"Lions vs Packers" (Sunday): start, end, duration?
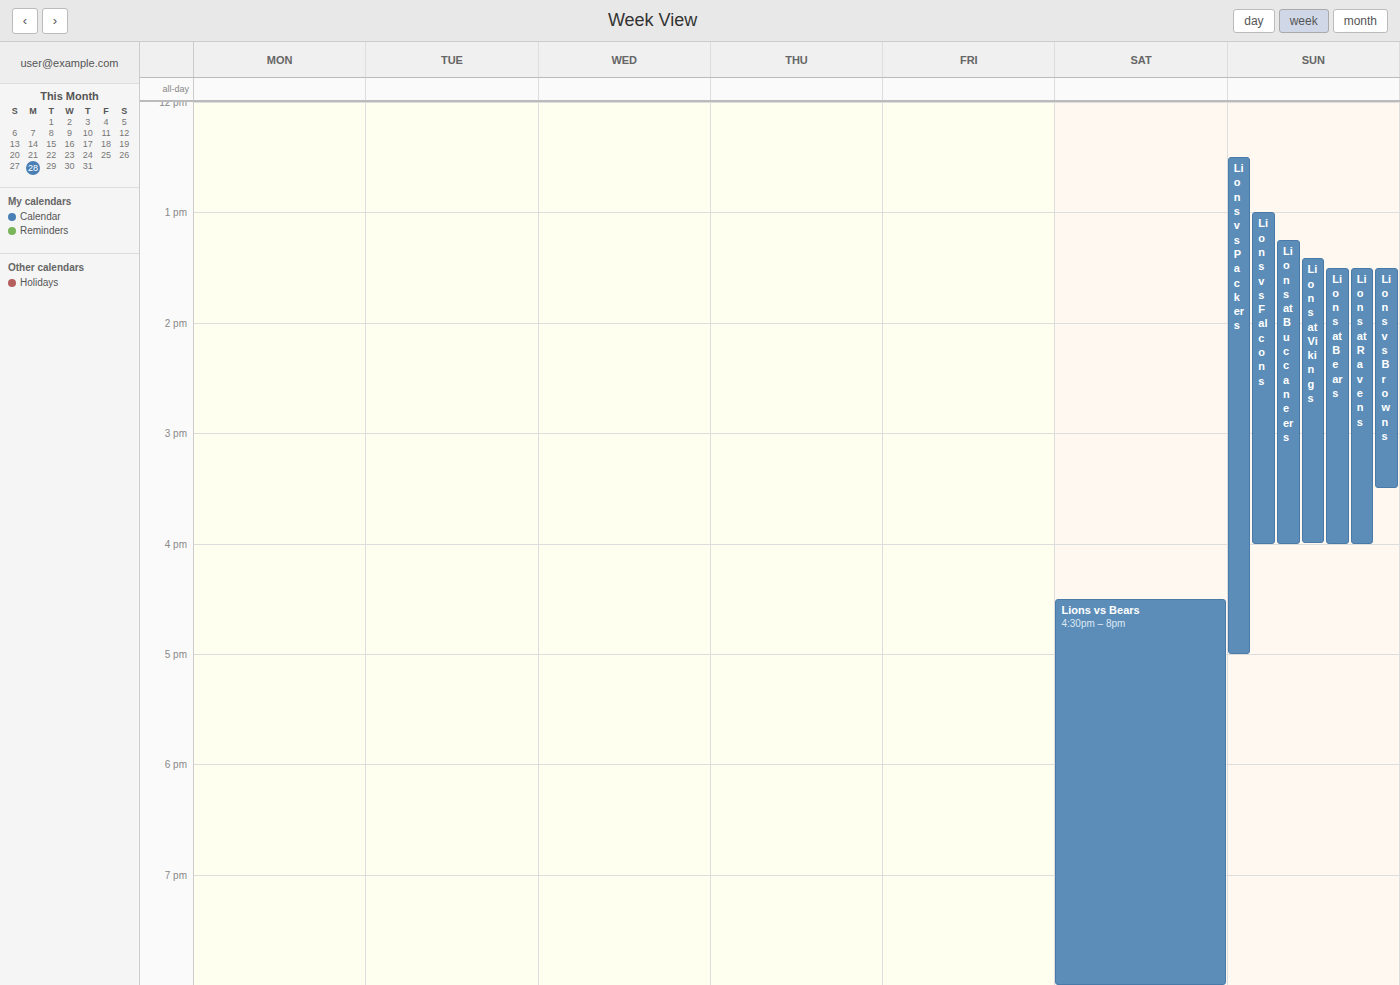
12:30 to 17:00, 4 hours 30 minutes